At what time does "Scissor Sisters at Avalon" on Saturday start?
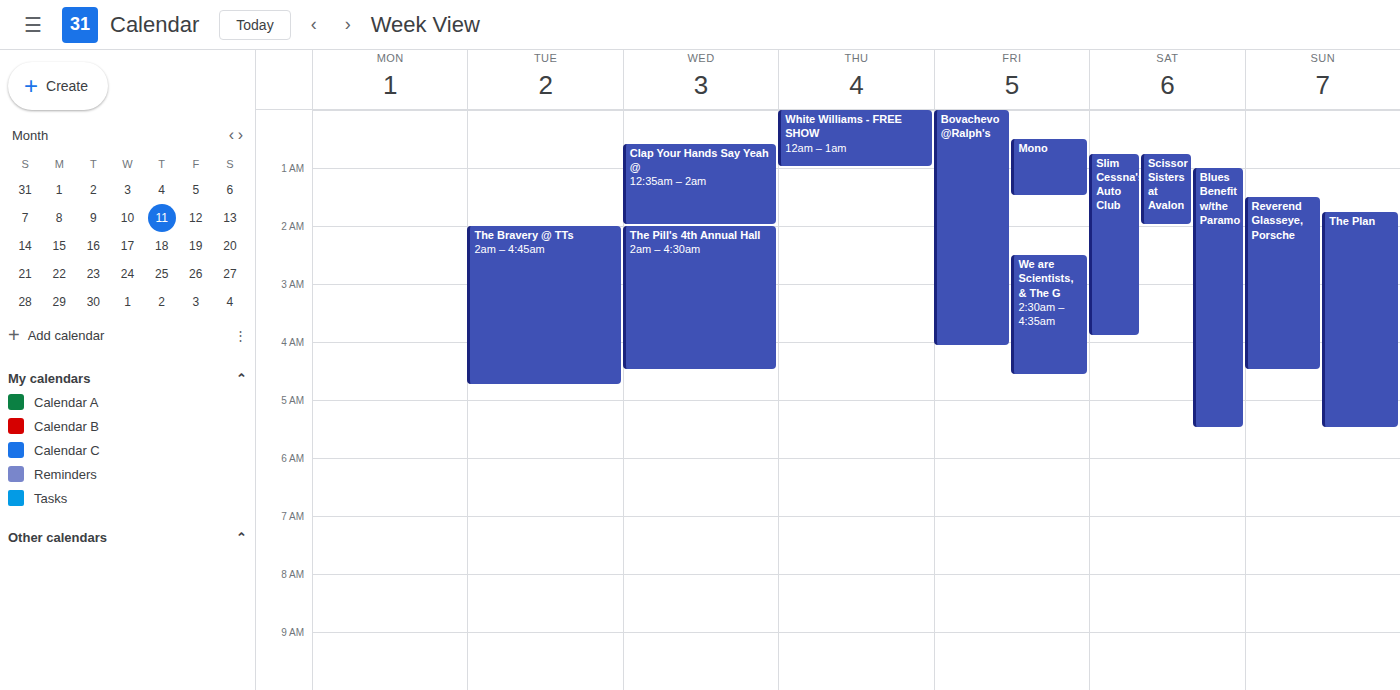
12:45 AM